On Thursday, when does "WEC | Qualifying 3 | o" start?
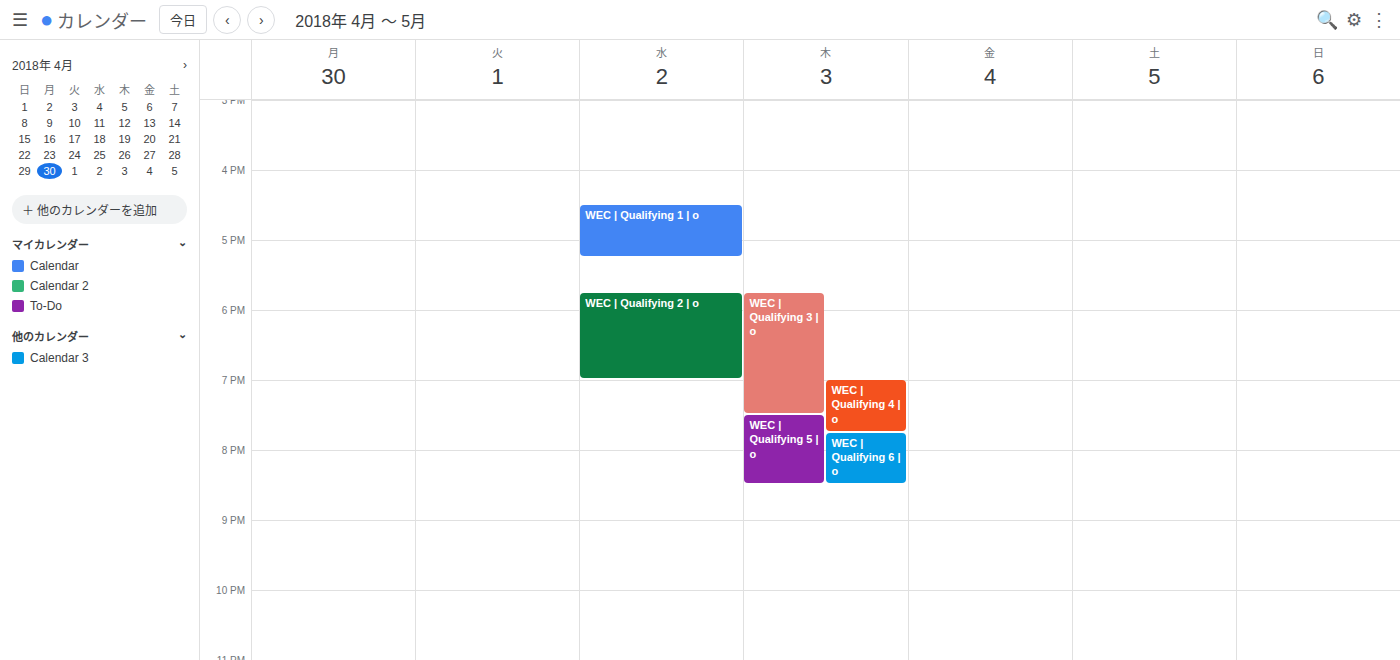
5:45 PM